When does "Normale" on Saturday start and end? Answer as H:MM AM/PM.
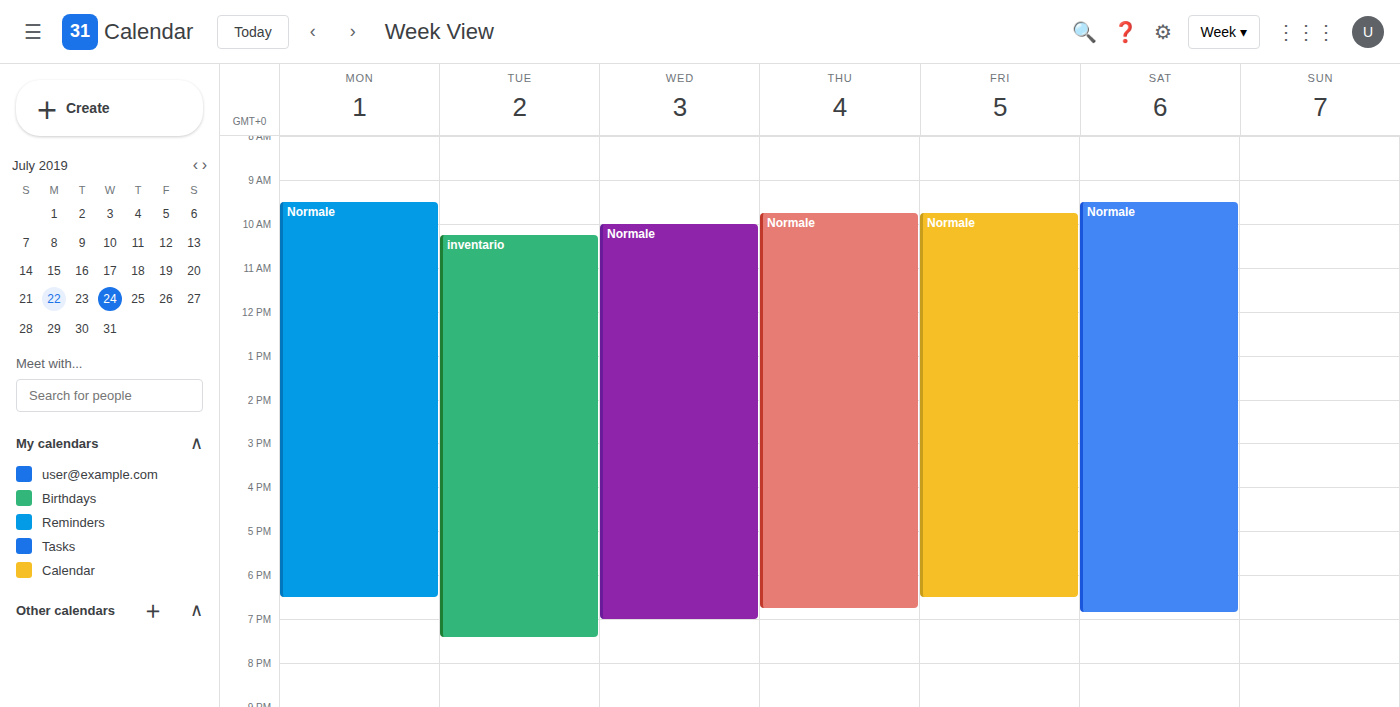
9:30 AM to 6:50 PM